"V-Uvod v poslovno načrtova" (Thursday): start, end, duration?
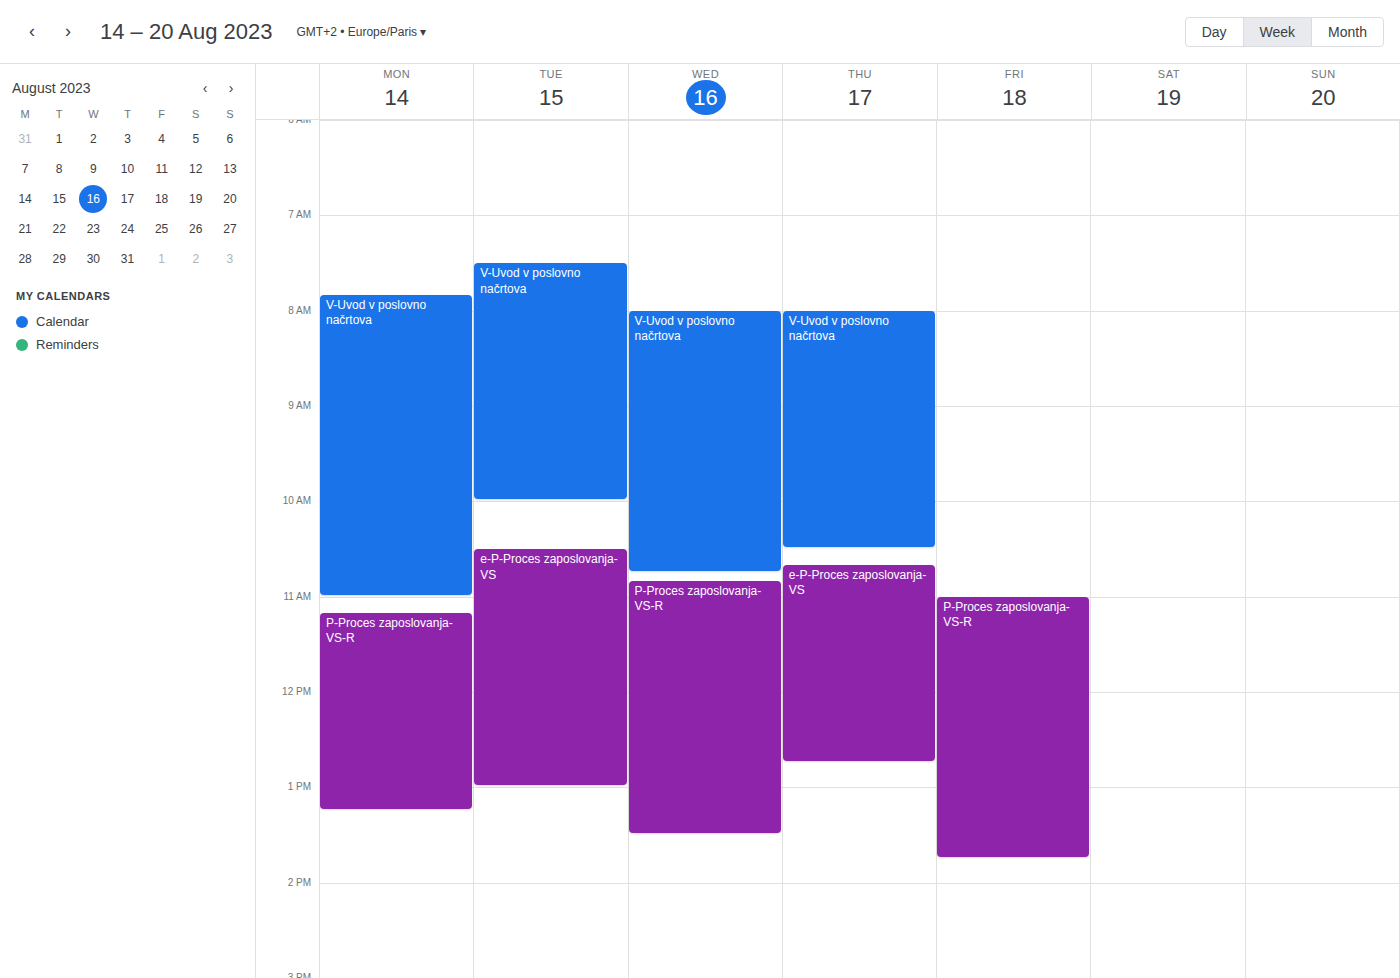
8:00 AM to 10:30 AM, 2 hours 30 minutes